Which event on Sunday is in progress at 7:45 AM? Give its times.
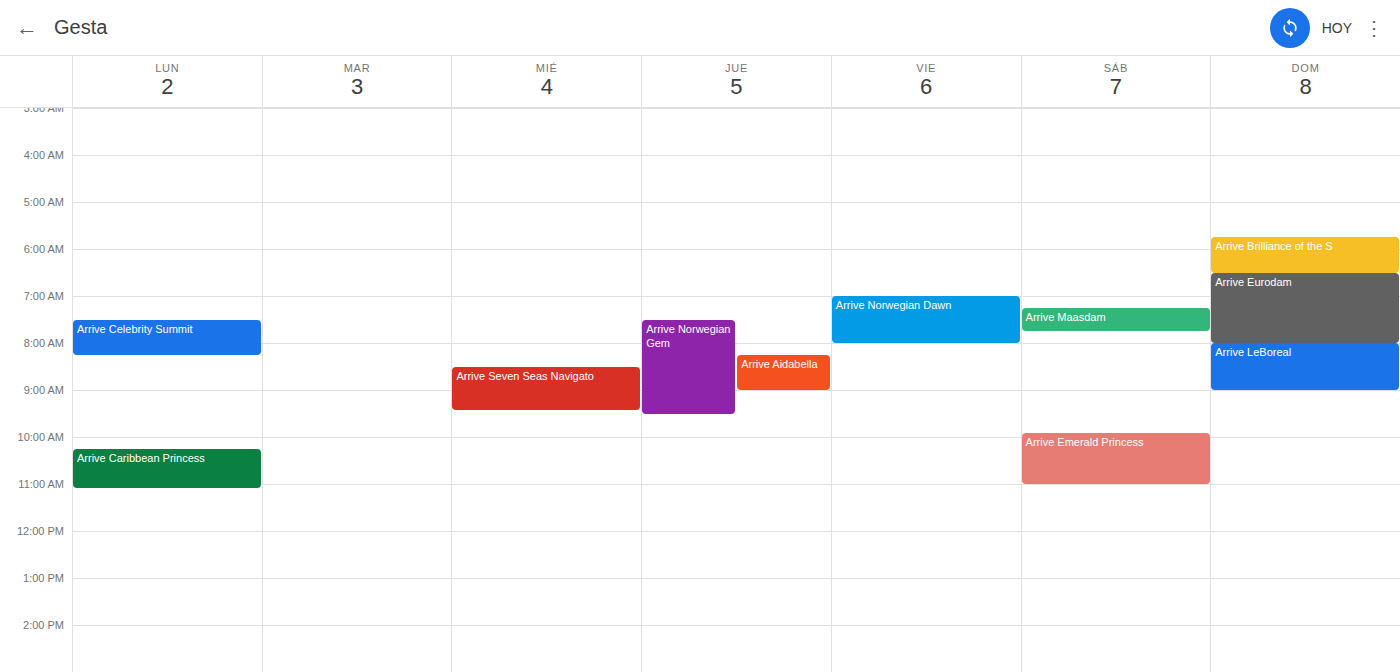
"Arrive Eurodam", 6:30 AM to 8:00 AM